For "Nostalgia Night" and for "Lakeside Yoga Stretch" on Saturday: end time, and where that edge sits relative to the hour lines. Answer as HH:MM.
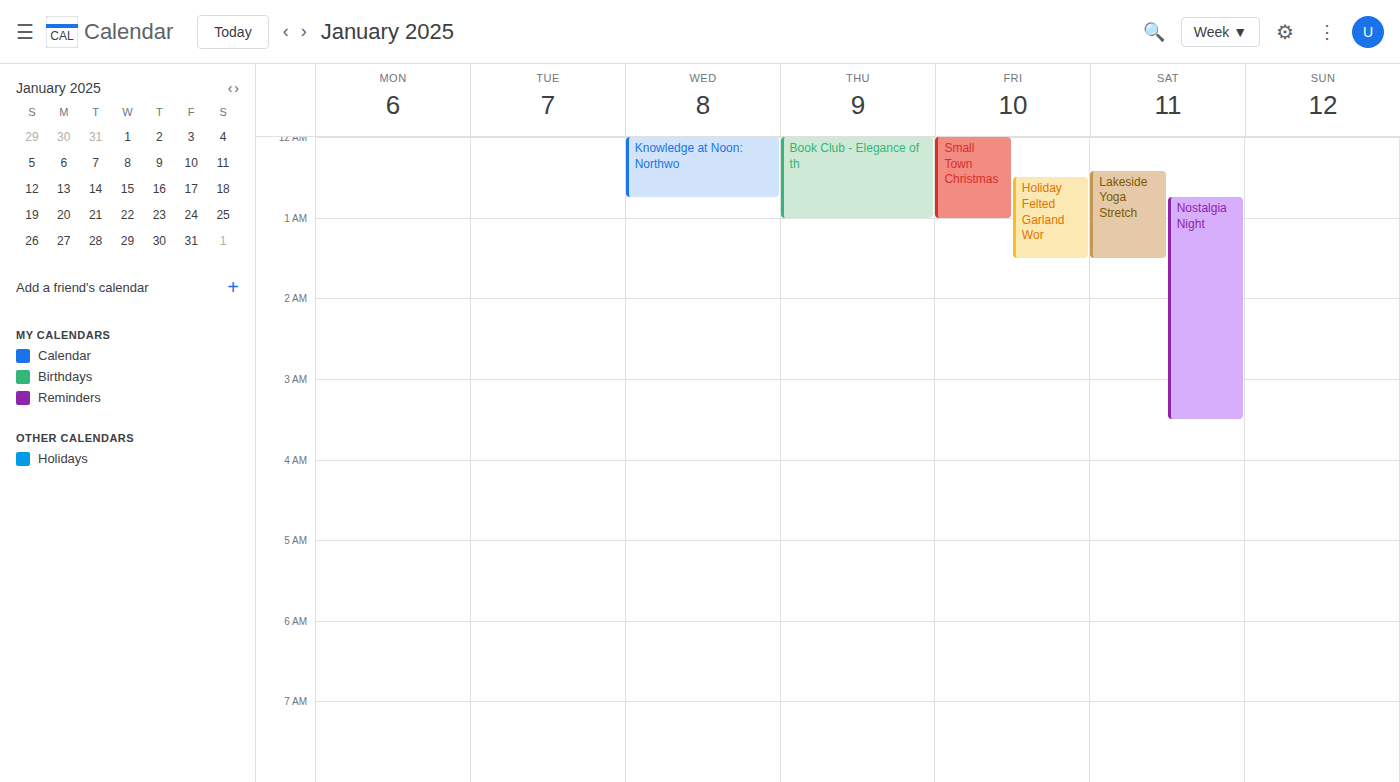
"Nostalgia Night": 03:30, halfway between the 03:00 and 04:00 lines. "Lakeside Yoga Stretch": 01:30, halfway between the 01:00 and 02:00 lines.